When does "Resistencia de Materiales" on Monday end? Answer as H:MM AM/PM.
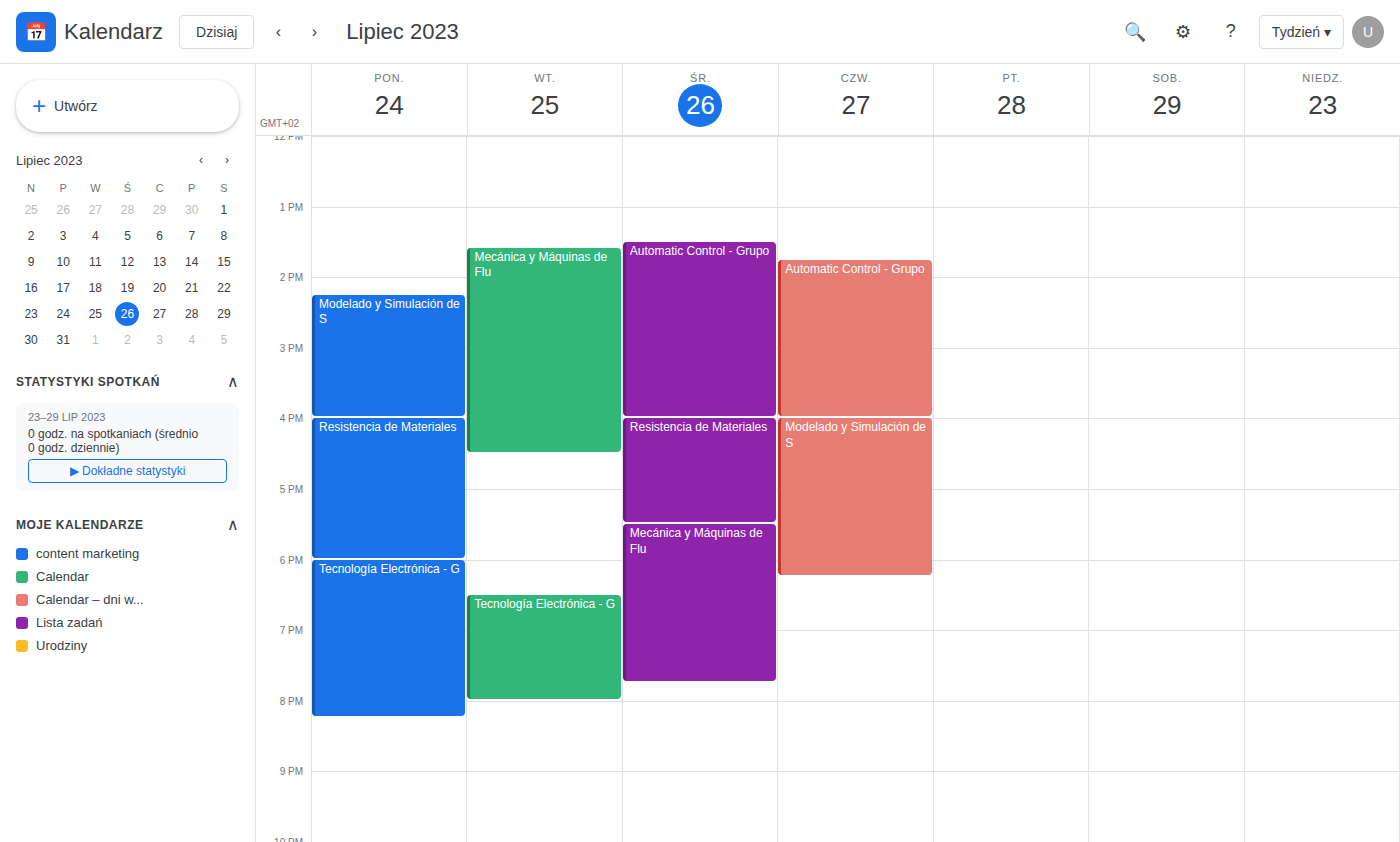
6:00 PM